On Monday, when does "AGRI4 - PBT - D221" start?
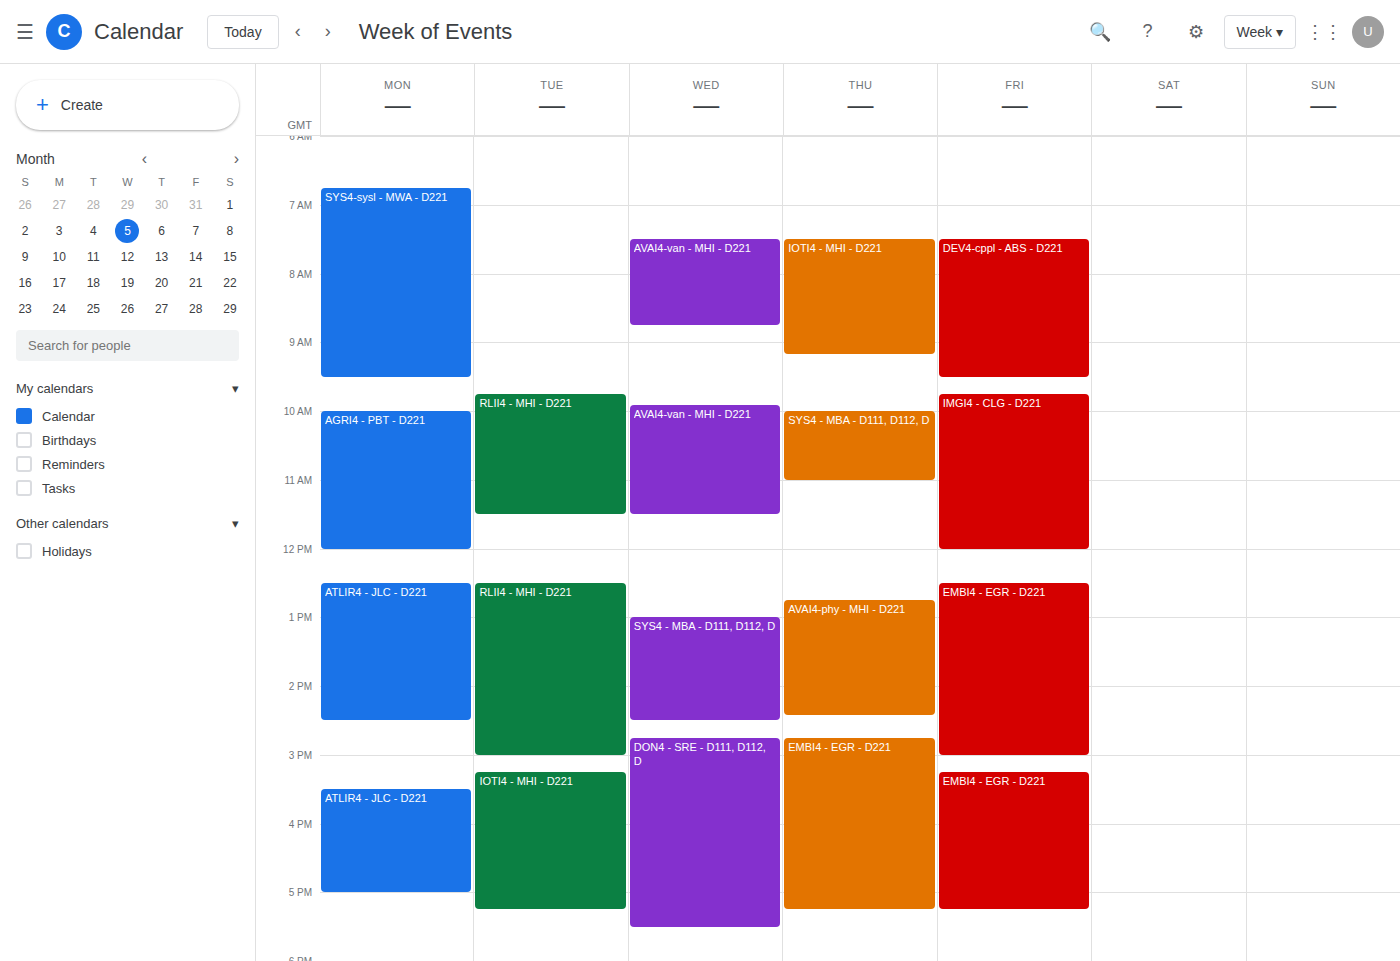
10:00 AM